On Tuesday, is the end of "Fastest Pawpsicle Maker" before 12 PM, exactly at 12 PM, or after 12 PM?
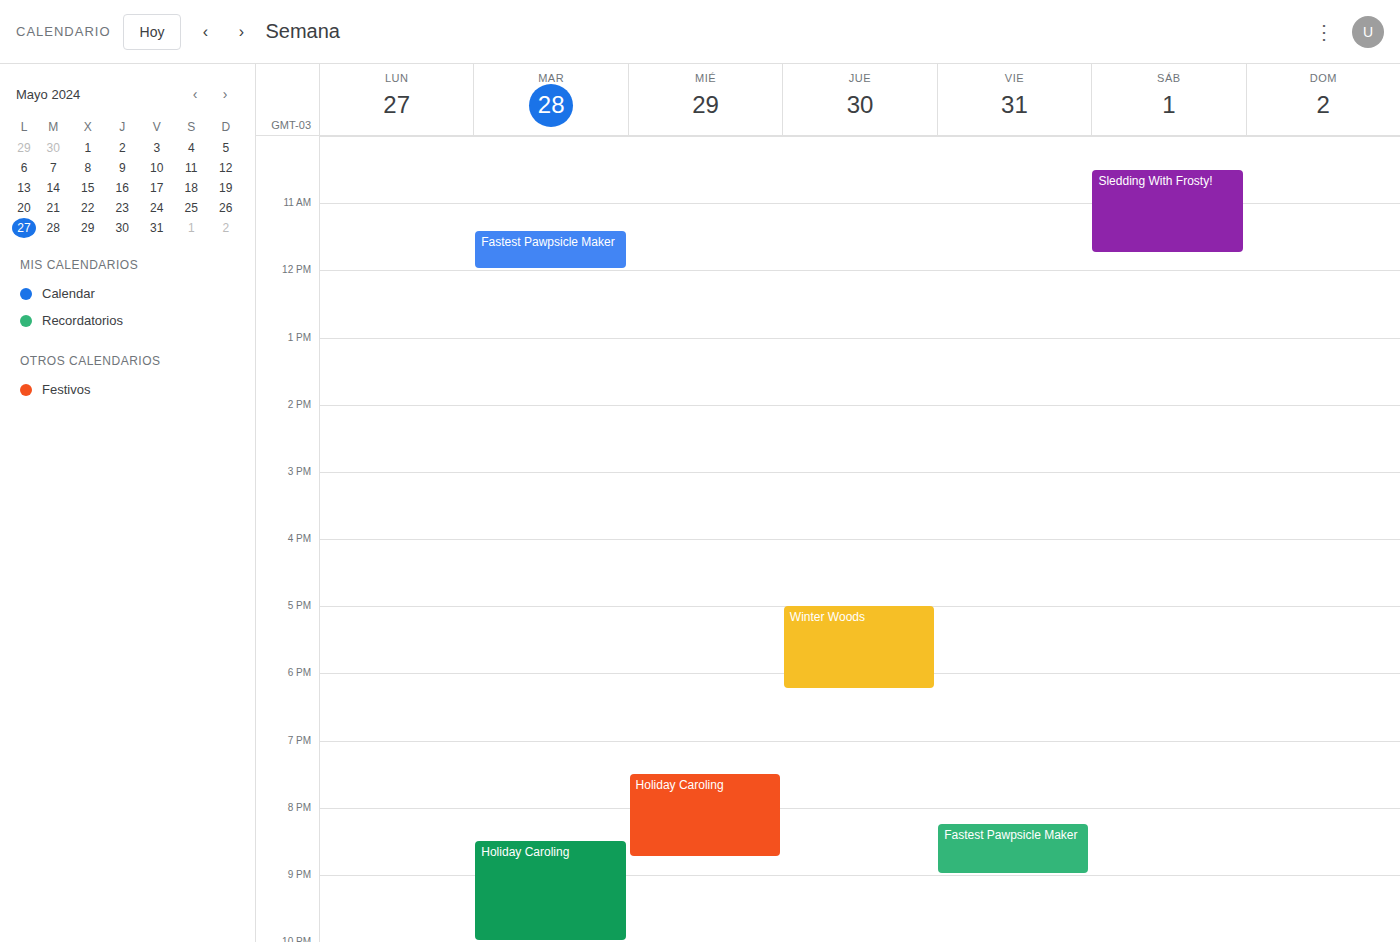
12:00 PM -- exactly at 12 PM, on the 12 PM line.